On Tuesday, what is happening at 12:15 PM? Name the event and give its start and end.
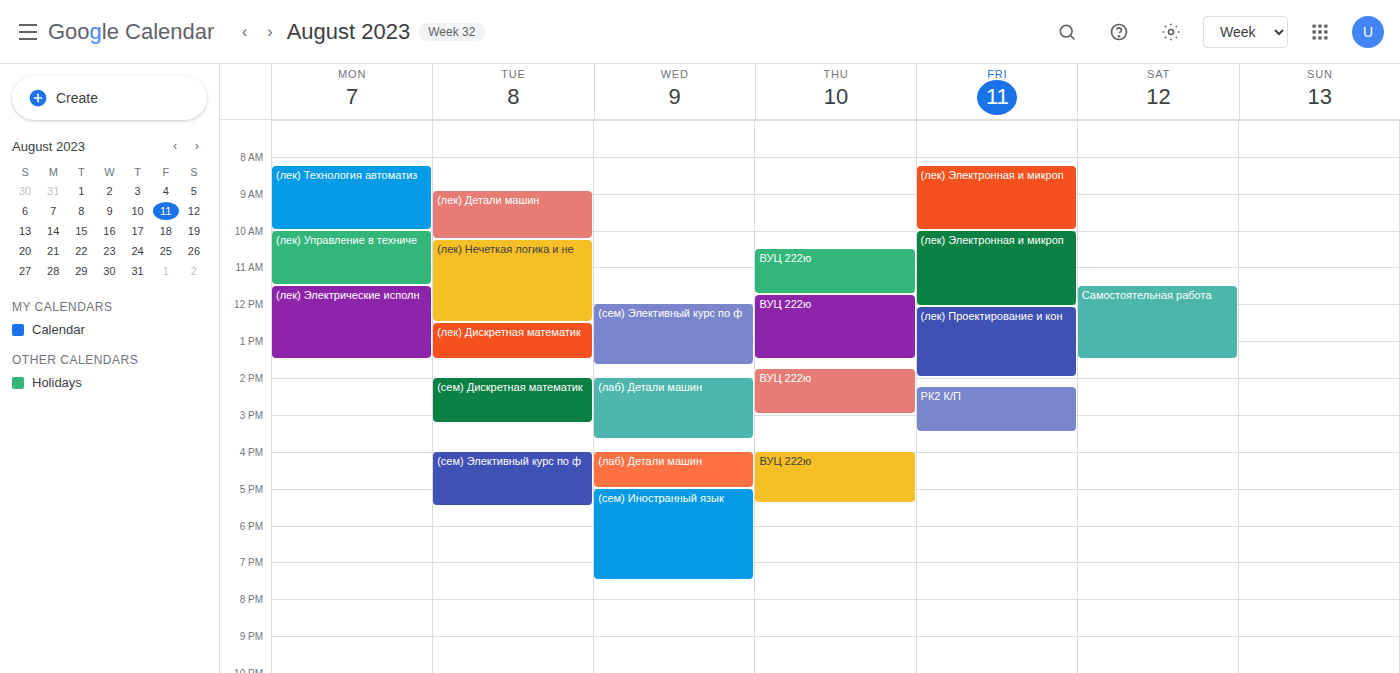
"(лек) Нечеткая логика и не", 10:15 AM to 12:30 PM